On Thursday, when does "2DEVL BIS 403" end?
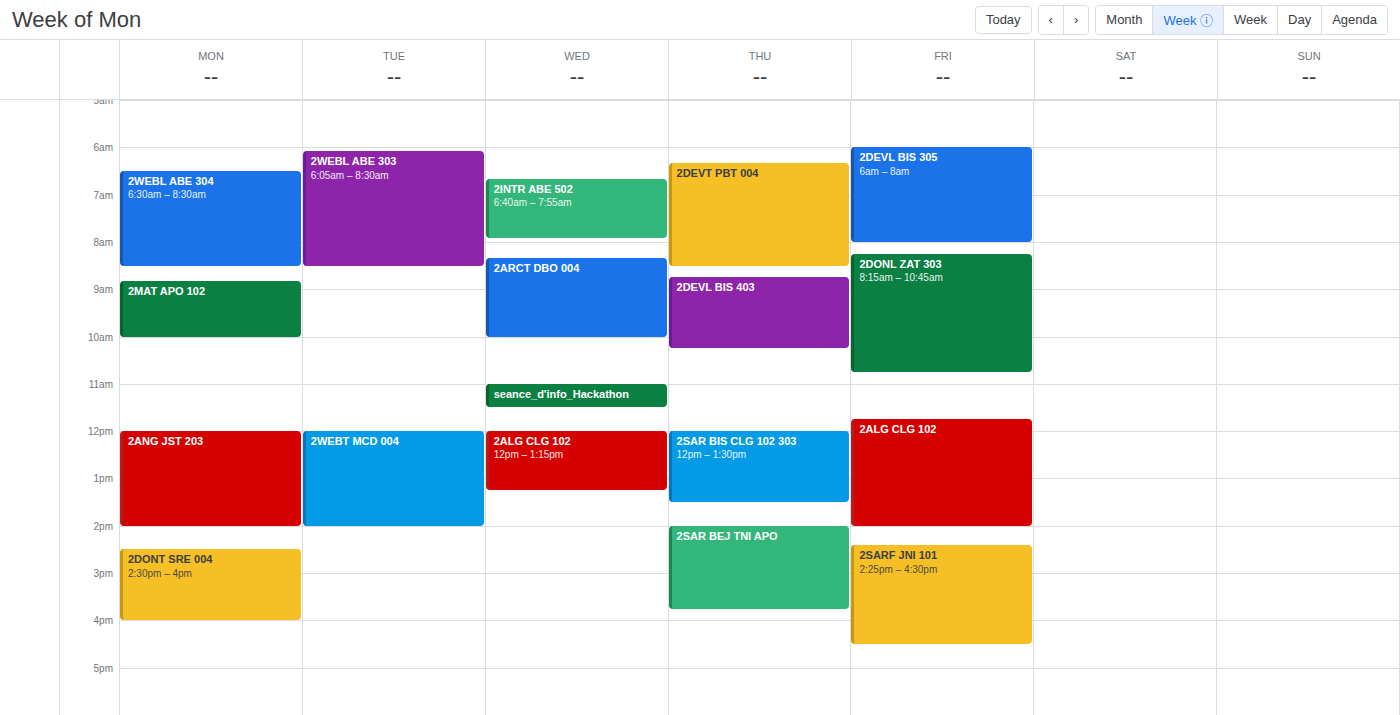
10:15 AM